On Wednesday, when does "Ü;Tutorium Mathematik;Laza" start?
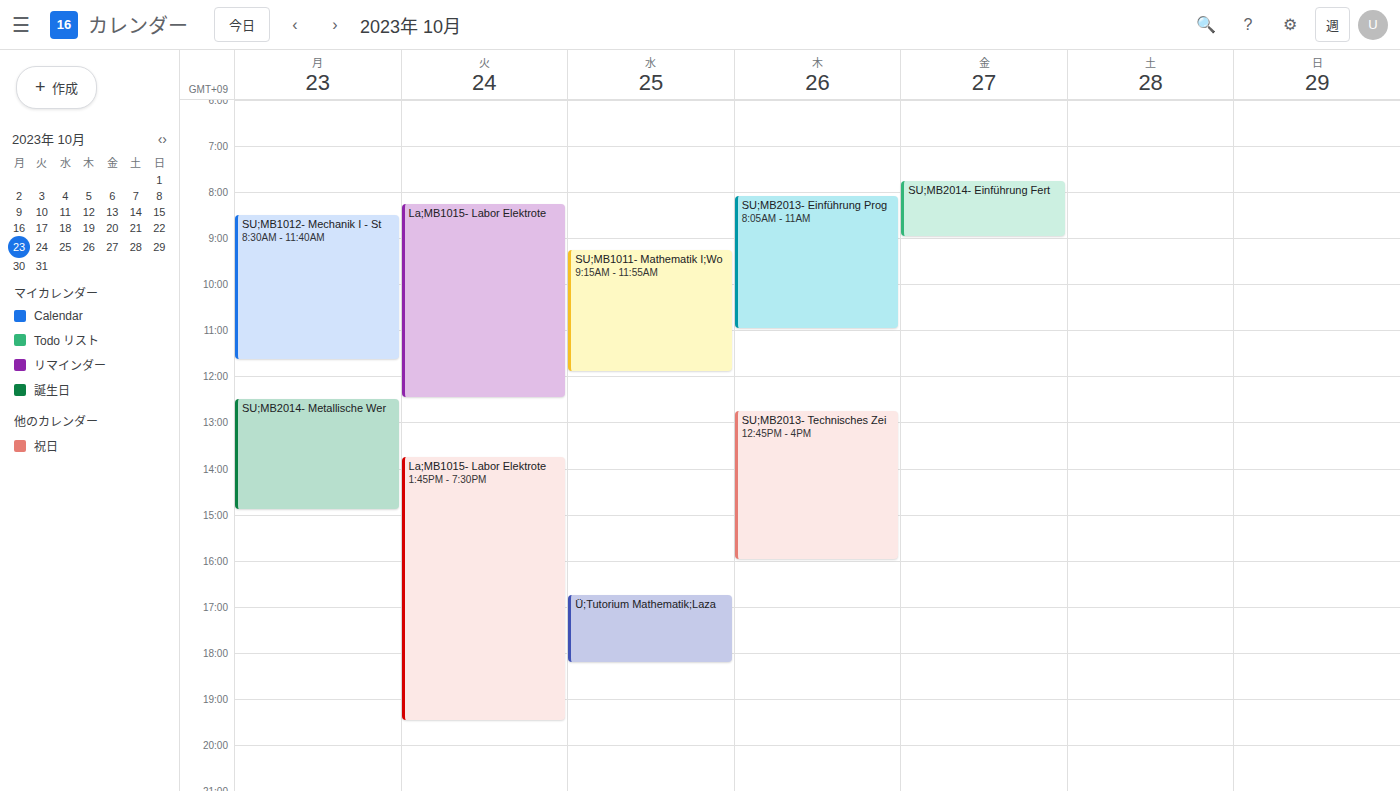
4:45 PM